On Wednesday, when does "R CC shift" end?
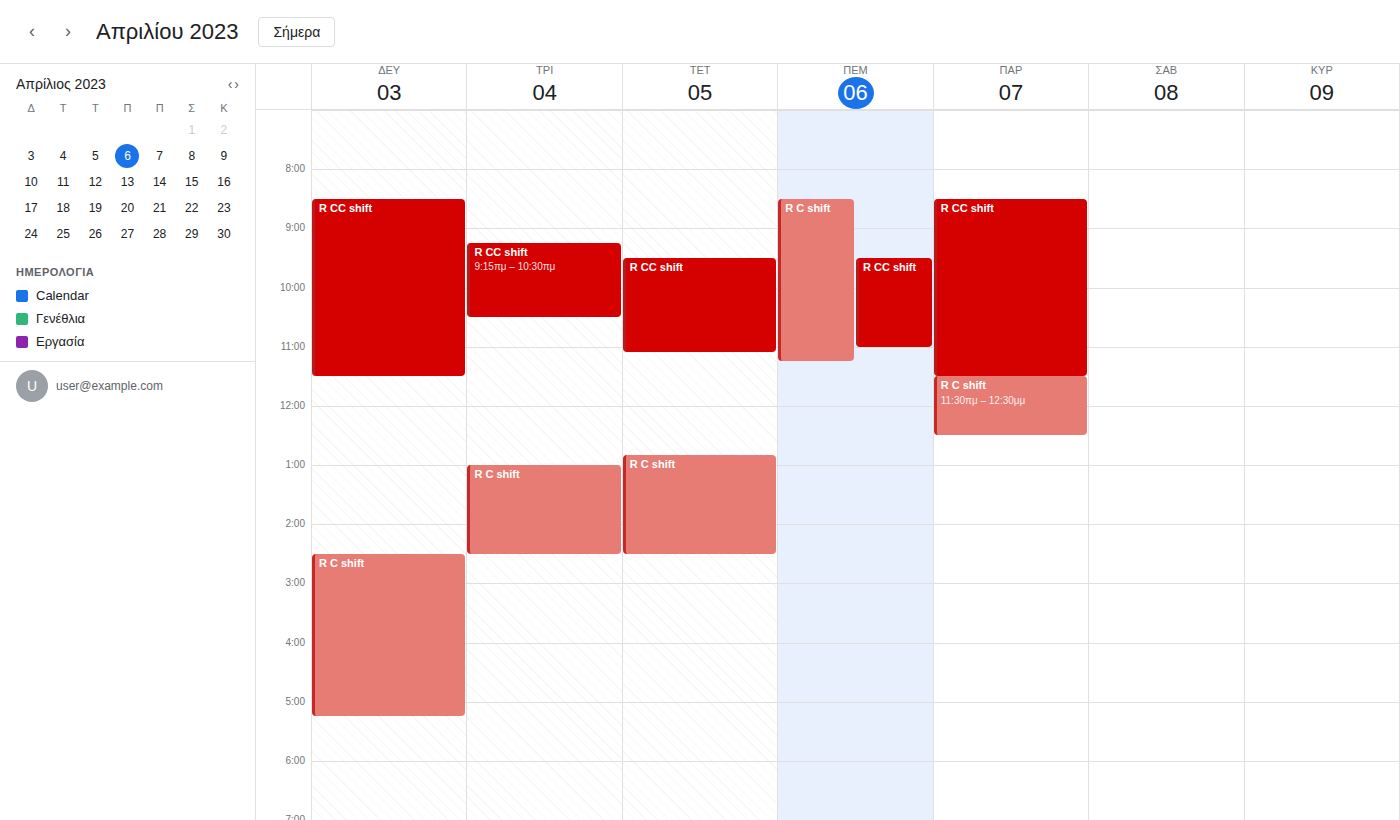
11:05 AM